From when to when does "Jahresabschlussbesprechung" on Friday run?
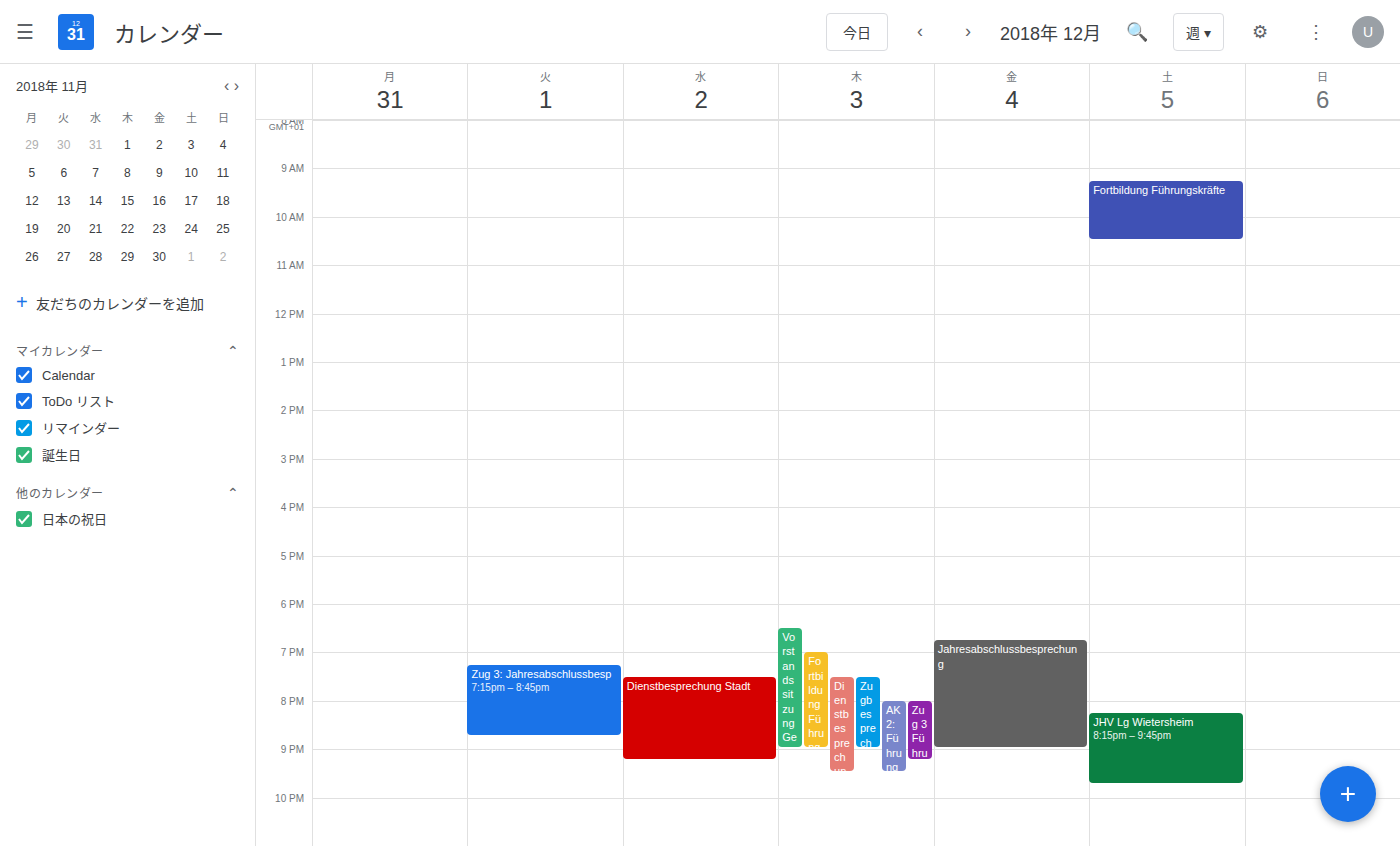
6:45 PM to 9:00 PM